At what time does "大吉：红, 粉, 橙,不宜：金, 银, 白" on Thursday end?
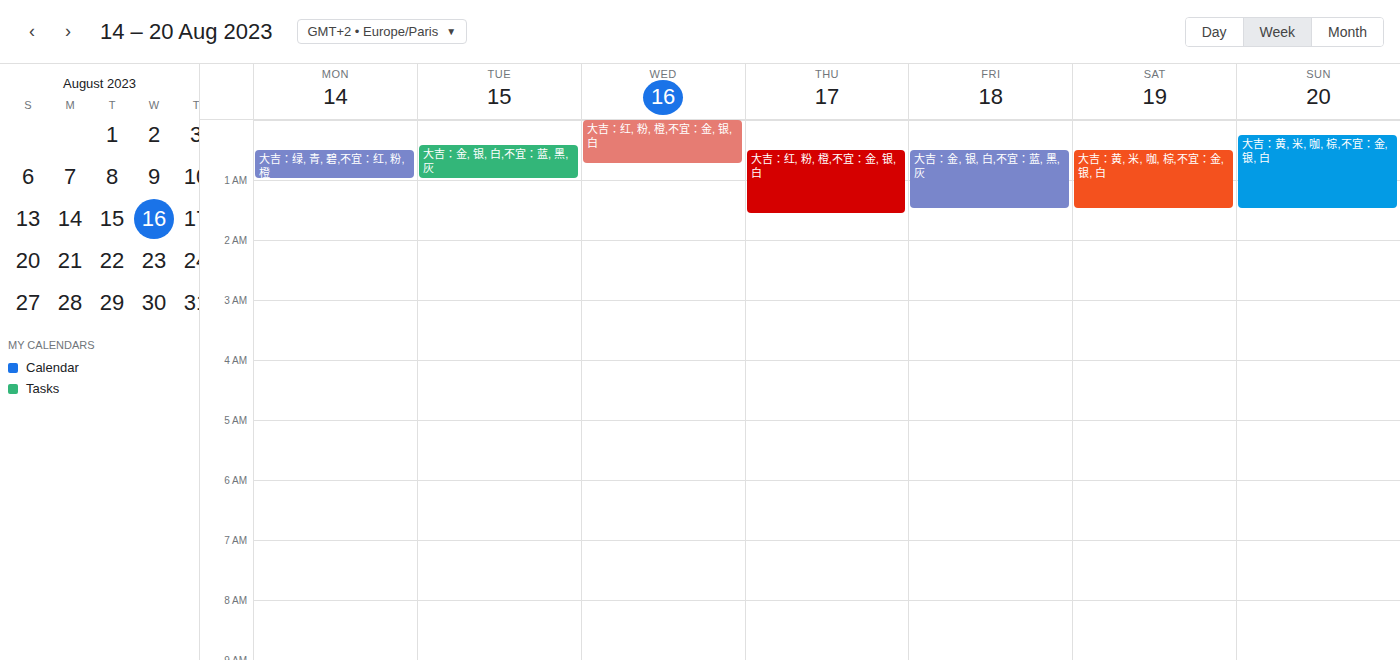
01:35